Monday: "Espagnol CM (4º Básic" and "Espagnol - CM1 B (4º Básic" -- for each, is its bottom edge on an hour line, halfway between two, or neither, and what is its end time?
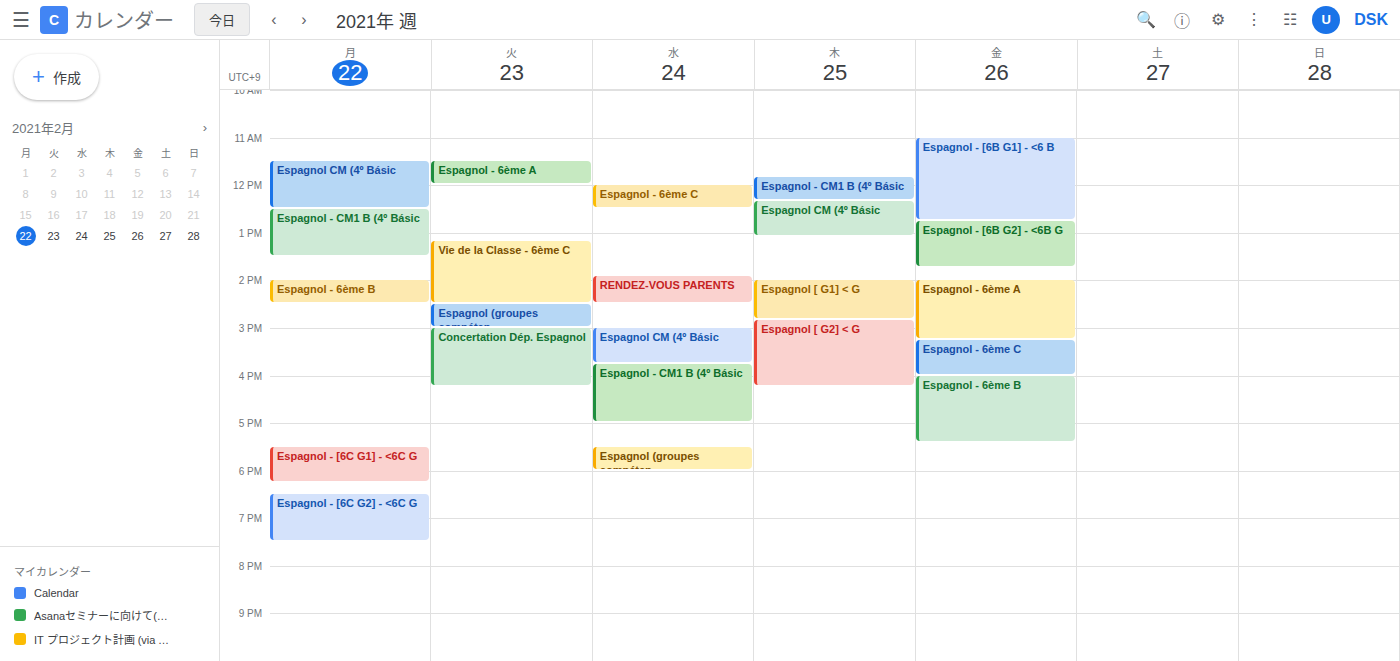
"Espagnol CM (4º Básic": 12:30 PM, halfway between the 12 PM and 1 PM lines. "Espagnol - CM1 B (4º Básic": 1:30 PM, halfway between the 1 PM and 2 PM lines.